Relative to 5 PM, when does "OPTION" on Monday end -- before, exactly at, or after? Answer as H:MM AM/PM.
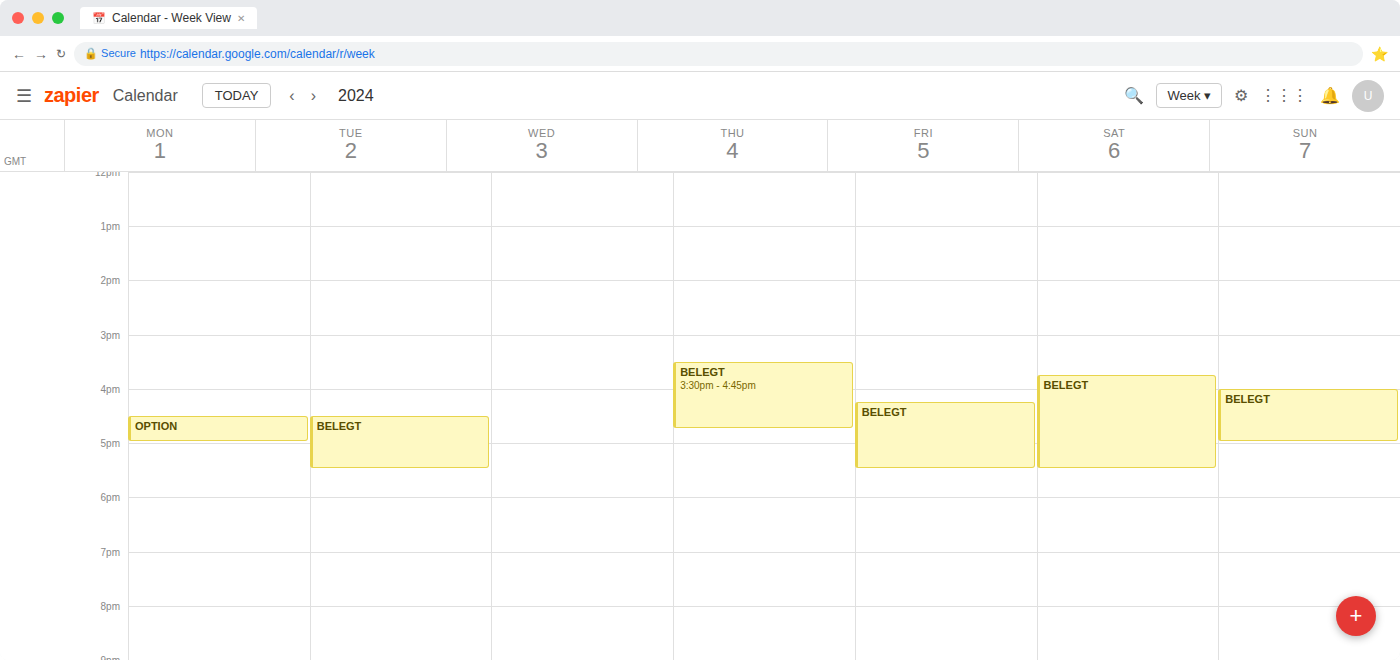
5:00 PM -- exactly at 5 PM, on the 5 PM line.